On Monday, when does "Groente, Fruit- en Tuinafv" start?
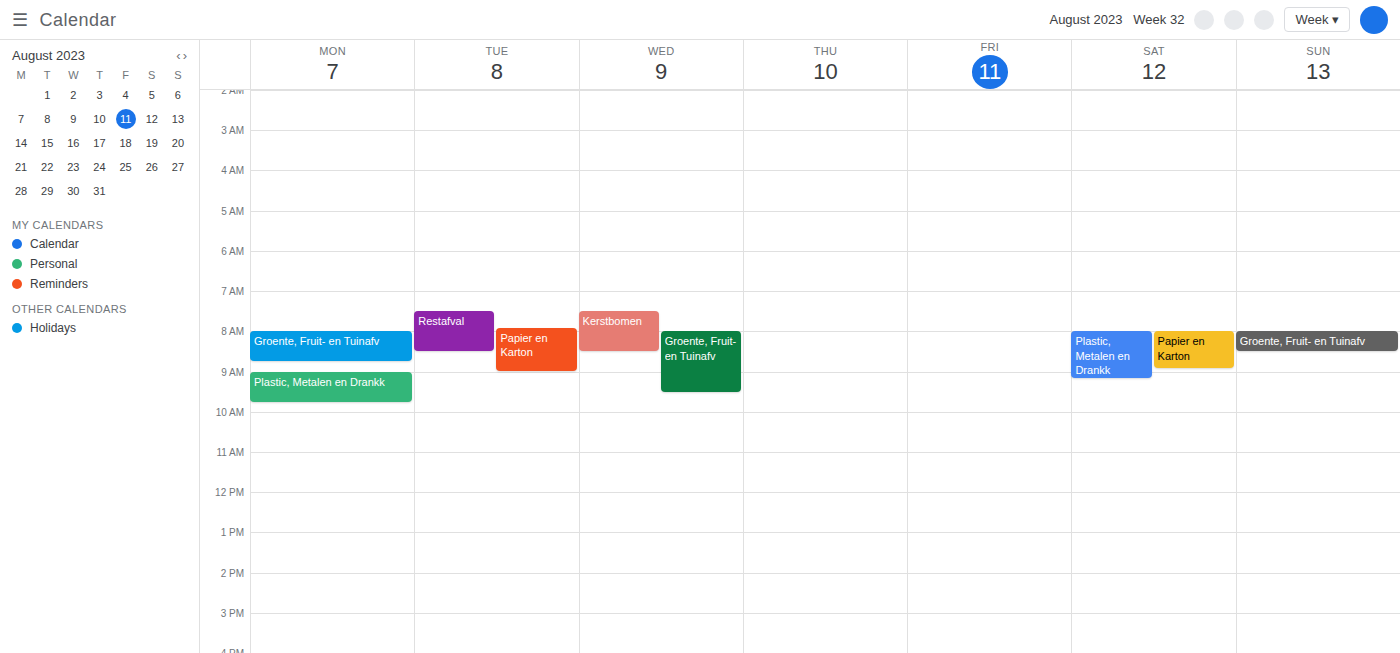
8:00 AM